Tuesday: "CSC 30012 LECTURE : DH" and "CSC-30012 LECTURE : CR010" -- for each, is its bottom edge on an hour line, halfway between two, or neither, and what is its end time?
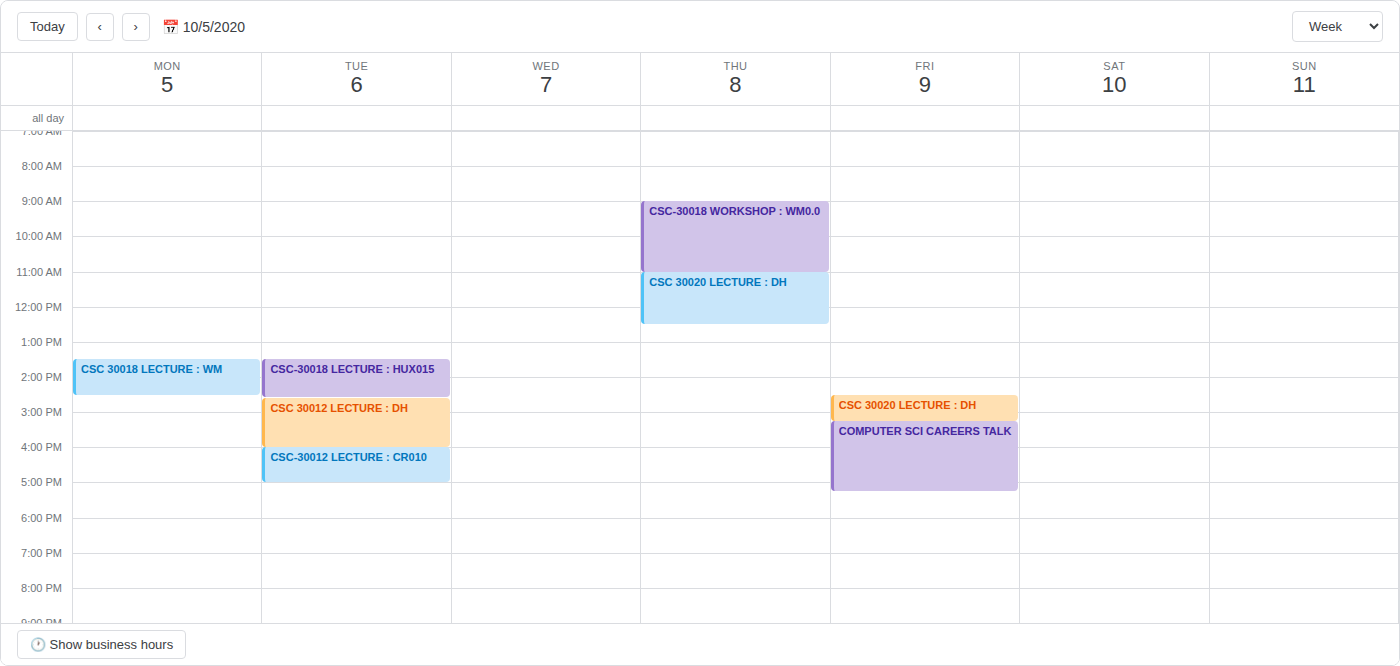
"CSC 30012 LECTURE : DH": 4:00 PM, exactly on the 4 PM line. "CSC-30012 LECTURE : CR010": 5:00 PM, exactly on the 5 PM line.